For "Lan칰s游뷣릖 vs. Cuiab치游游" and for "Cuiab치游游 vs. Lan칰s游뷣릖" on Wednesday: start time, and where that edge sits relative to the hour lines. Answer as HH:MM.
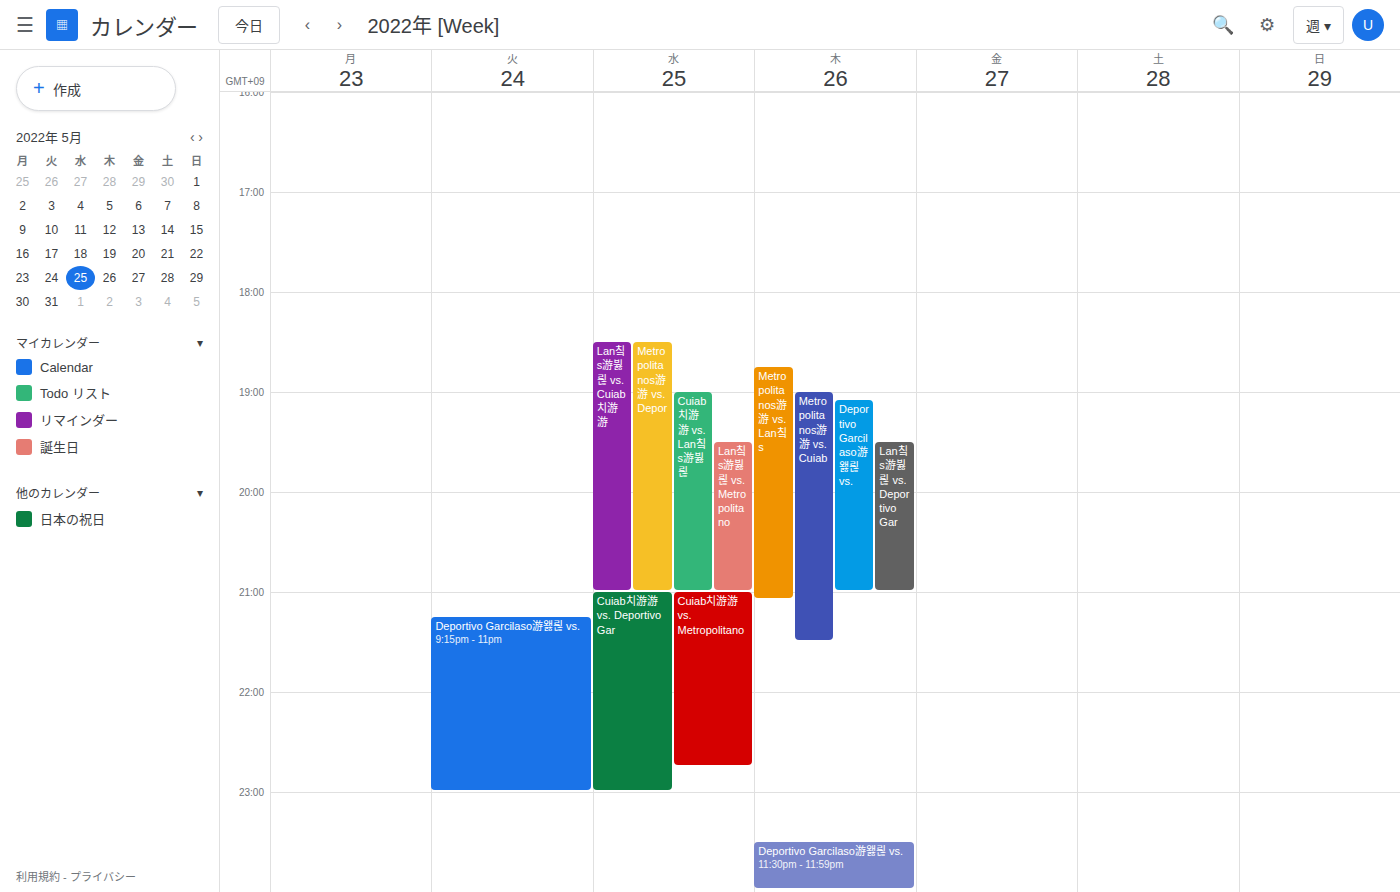
"Lan칰s游뷣릖 vs. Cuiab치游游": 18:30, halfway between the 18:00 and 19:00 lines. "Cuiab치游游 vs. Lan칰s游뷣릖": 19:00, exactly on the 19:00 line.